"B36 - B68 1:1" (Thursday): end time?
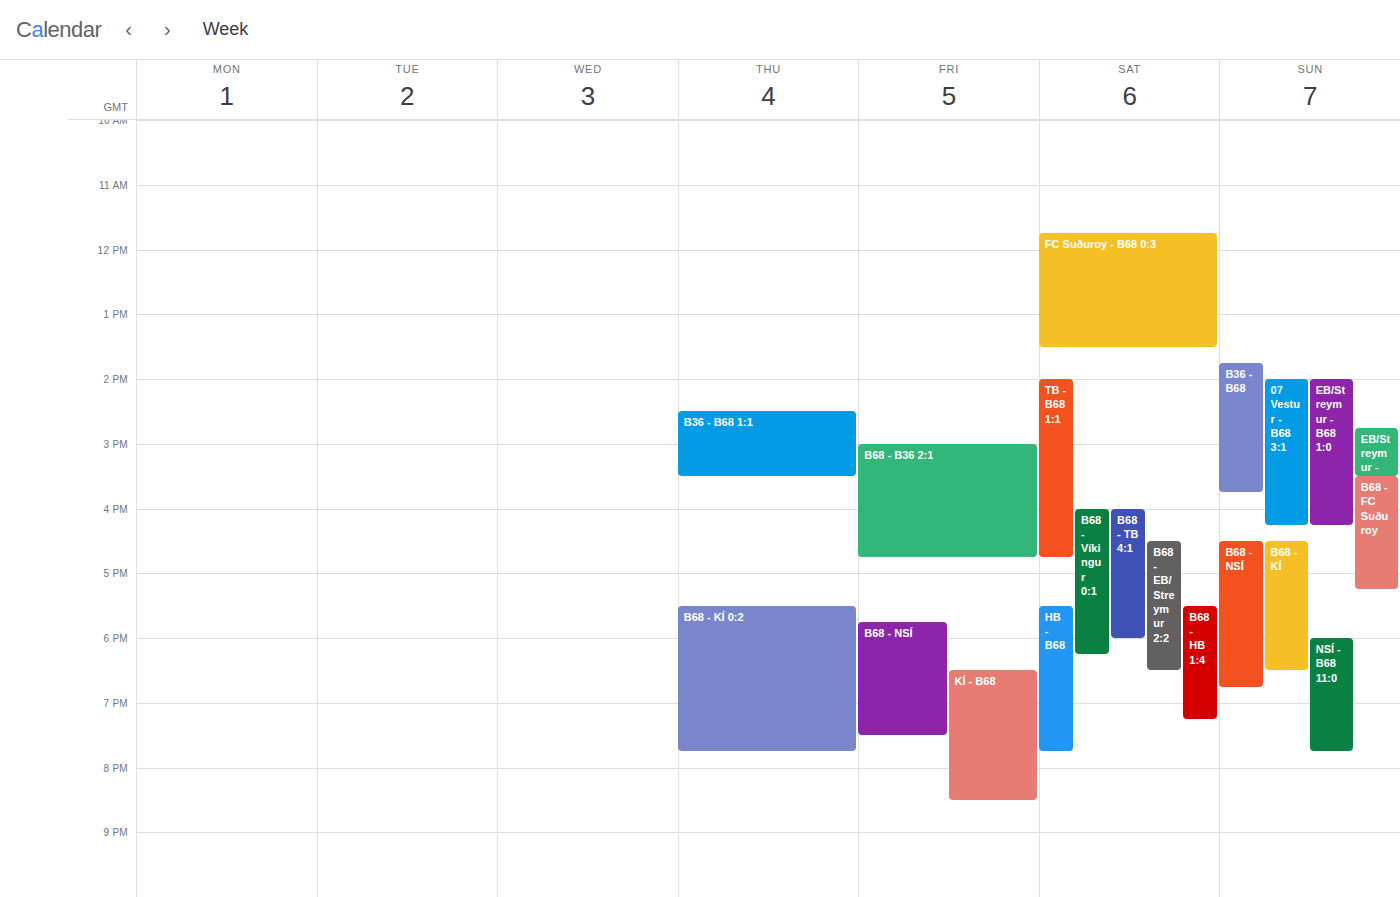
3:30 PM